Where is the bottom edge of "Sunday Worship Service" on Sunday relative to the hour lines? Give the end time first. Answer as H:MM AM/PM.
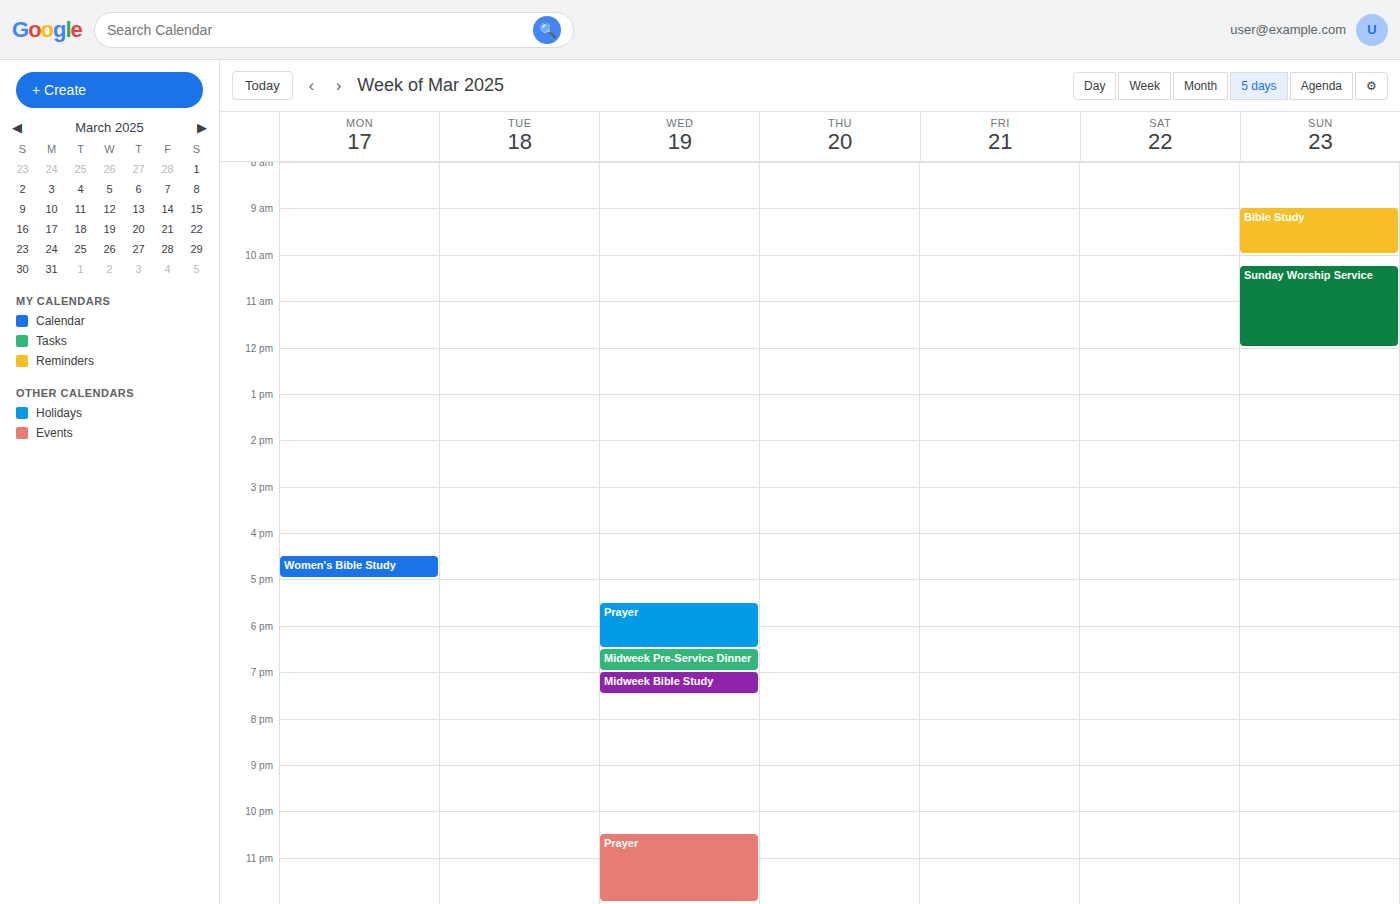
12:00 PM -- exactly on the 12 PM line.